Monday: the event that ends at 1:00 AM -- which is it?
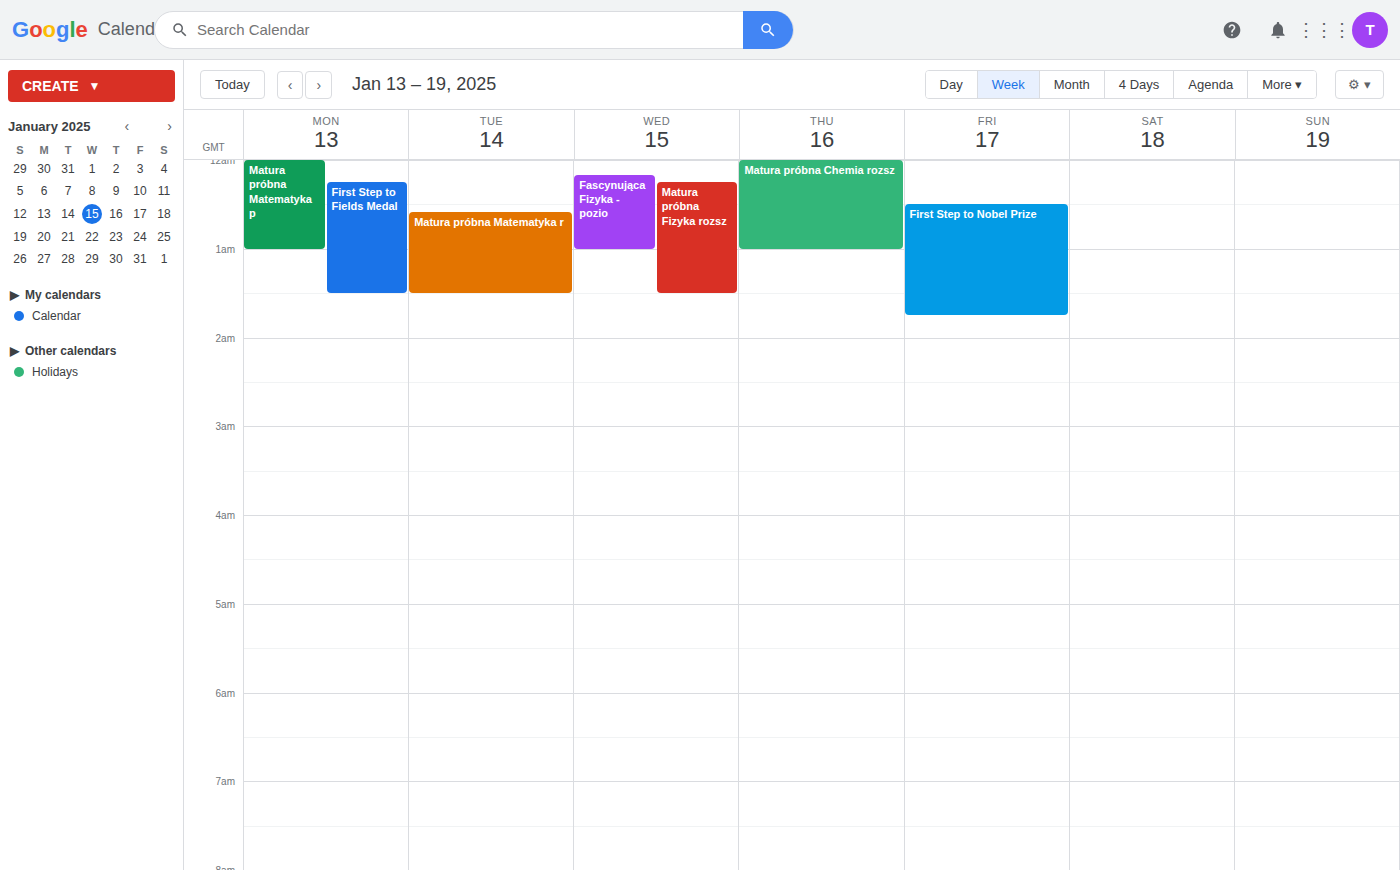
"Matura próbna Matematyka p"